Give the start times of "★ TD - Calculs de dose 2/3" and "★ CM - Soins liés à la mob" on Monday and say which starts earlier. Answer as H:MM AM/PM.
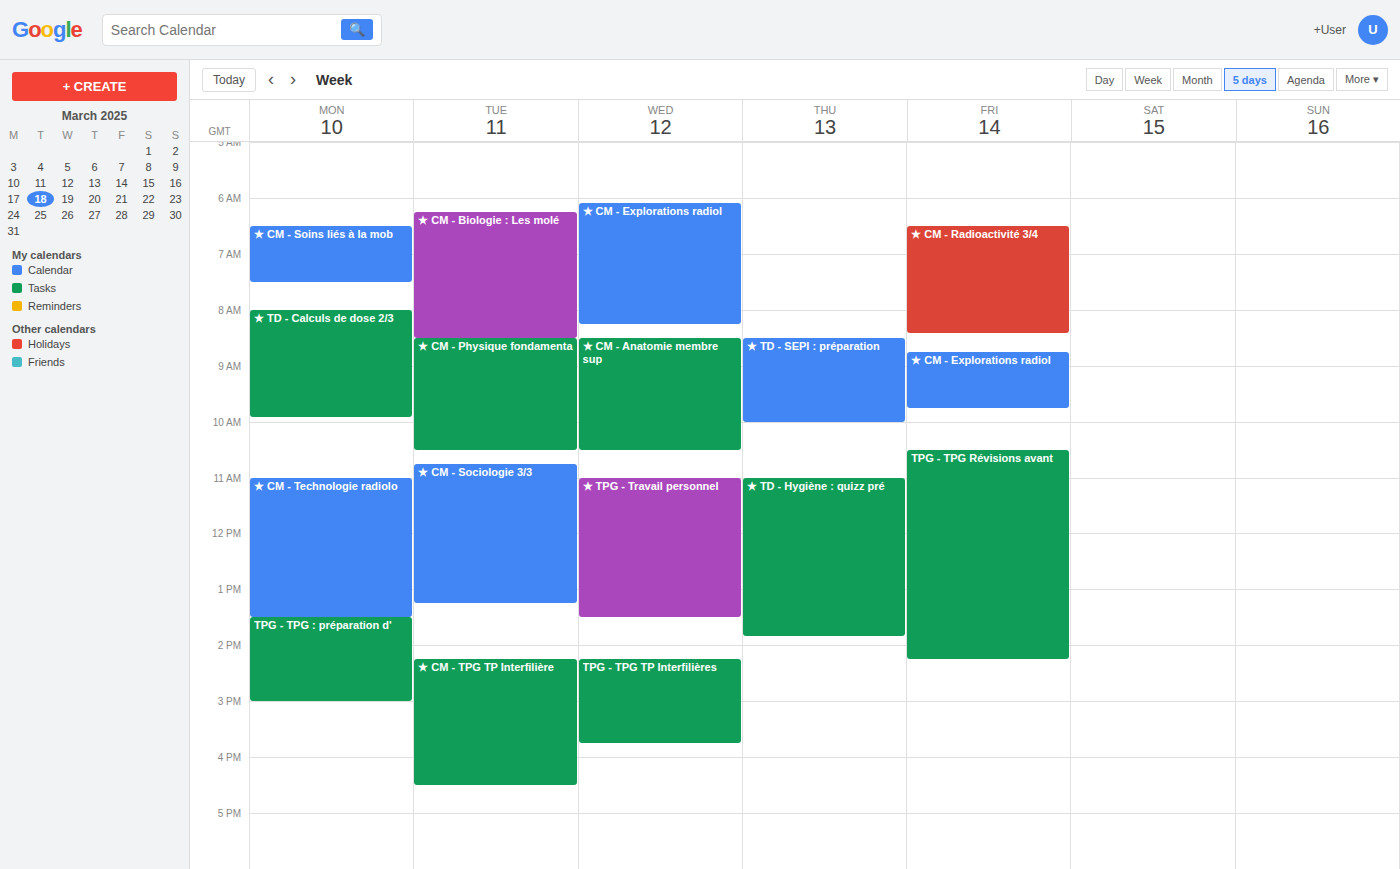
"★ CM - Soins liés à la mob" 6:30 AM; "★ TD - Calculs de dose 2/3" 8:00 AM.